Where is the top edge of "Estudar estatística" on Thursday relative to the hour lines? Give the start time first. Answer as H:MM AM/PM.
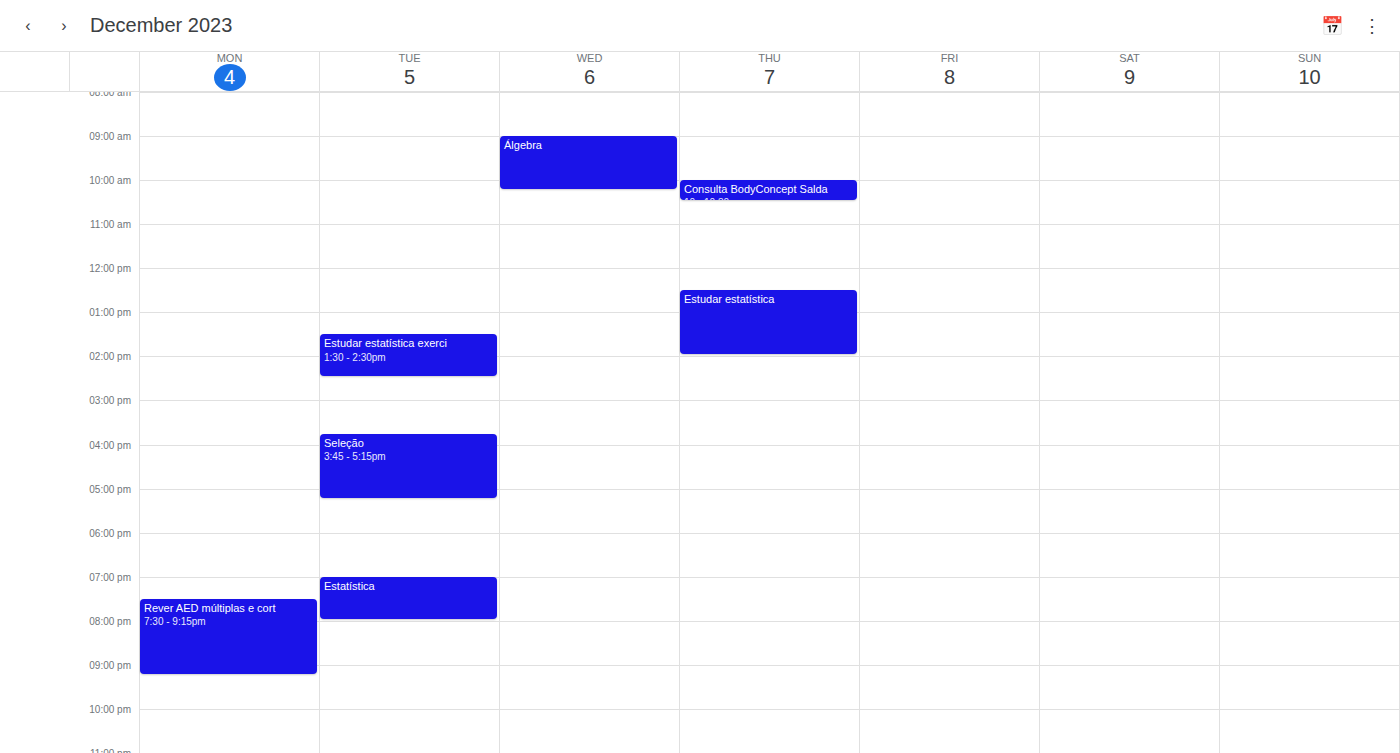
12:30 PM -- halfway between the 12 PM and 1 PM lines.